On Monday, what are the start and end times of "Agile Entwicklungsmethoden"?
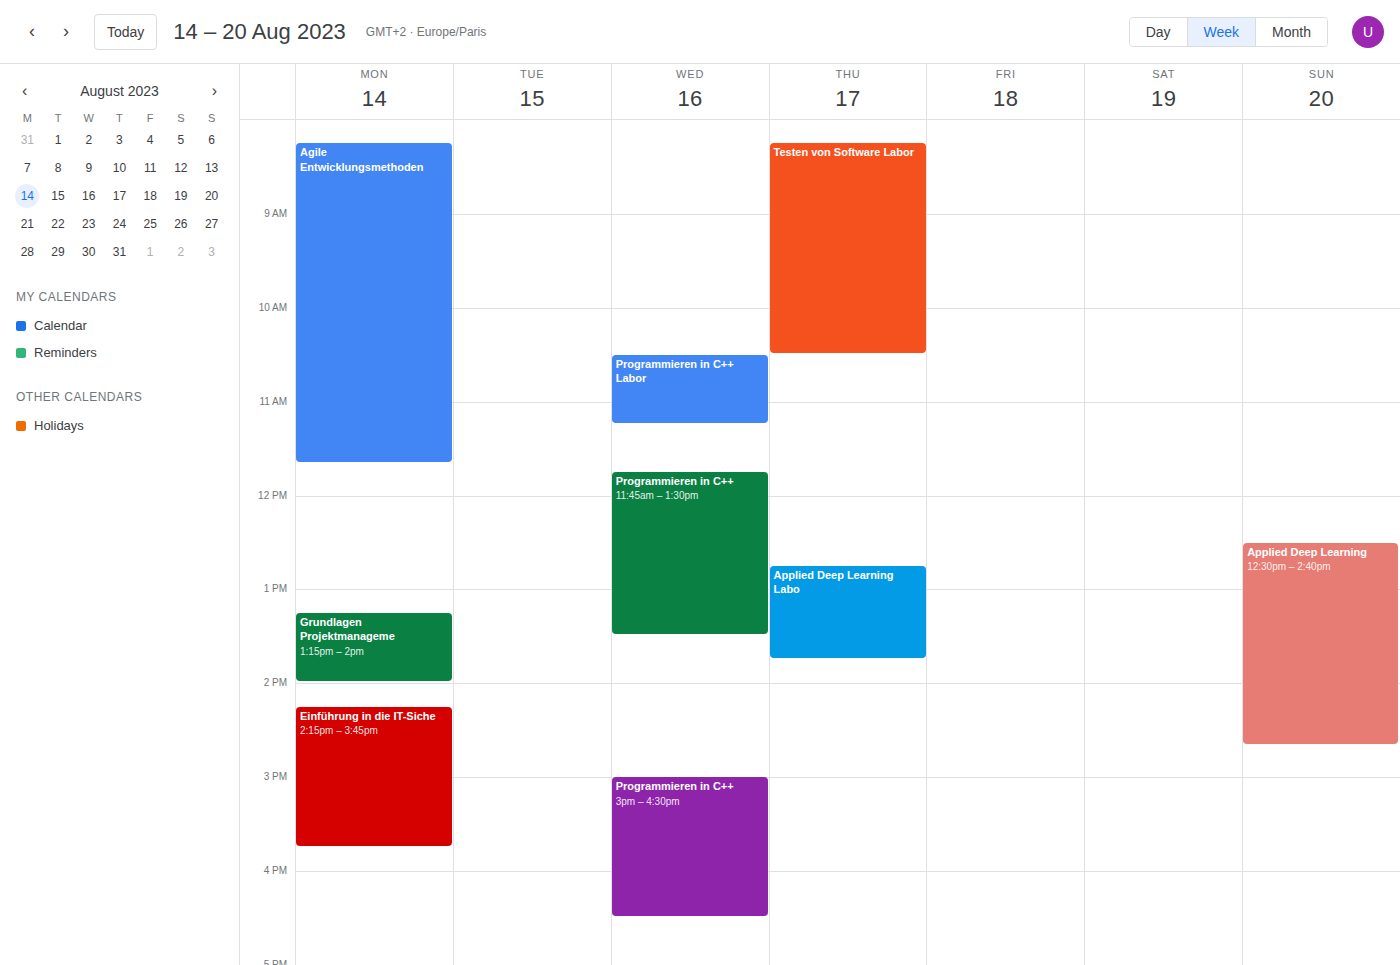
8:15 AM to 11:40 AM